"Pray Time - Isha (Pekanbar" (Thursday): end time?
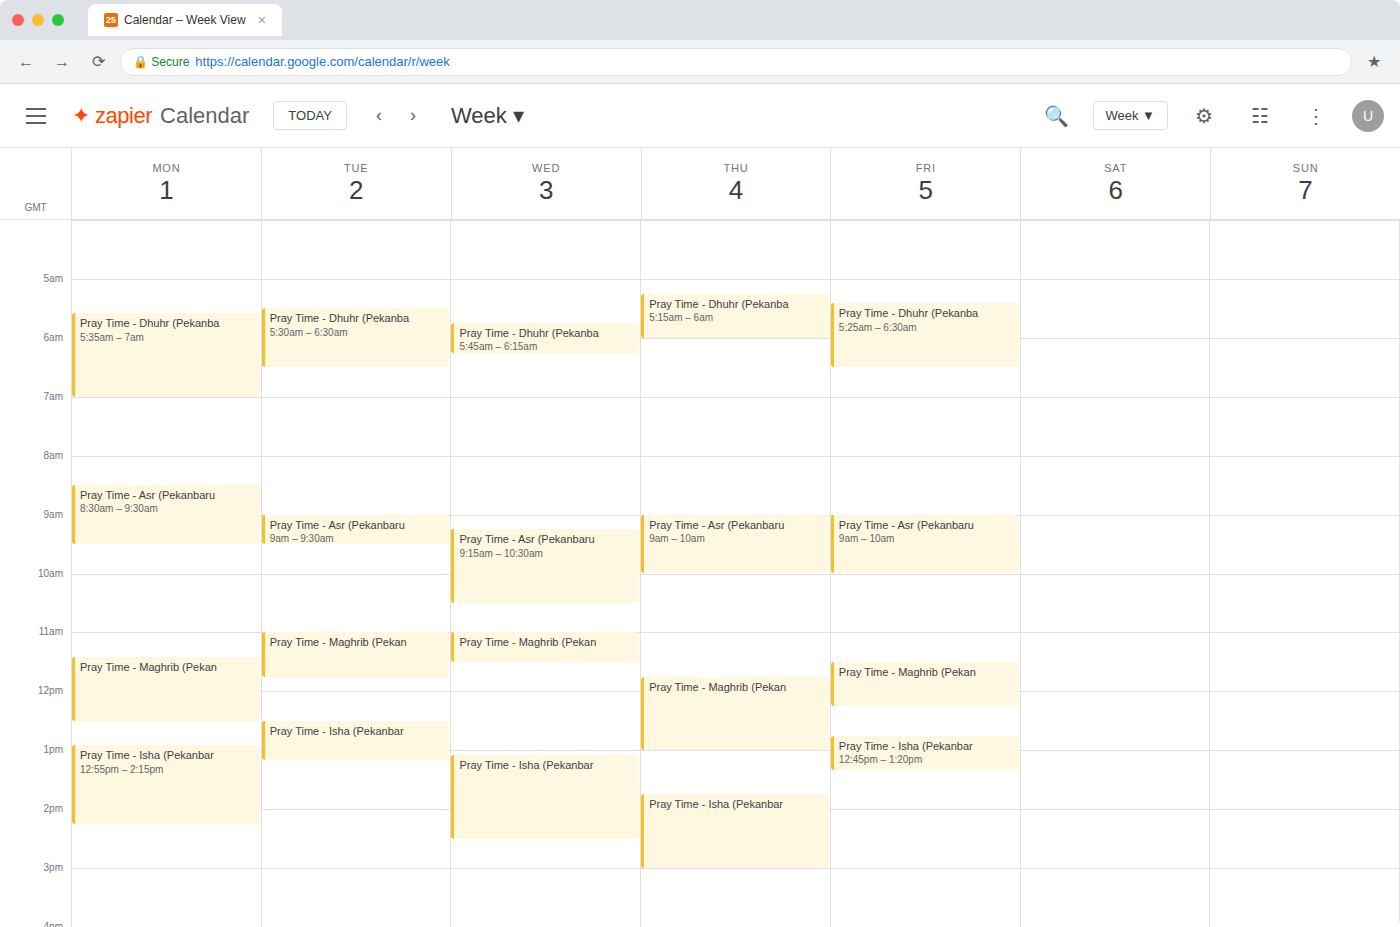
3:00 PM